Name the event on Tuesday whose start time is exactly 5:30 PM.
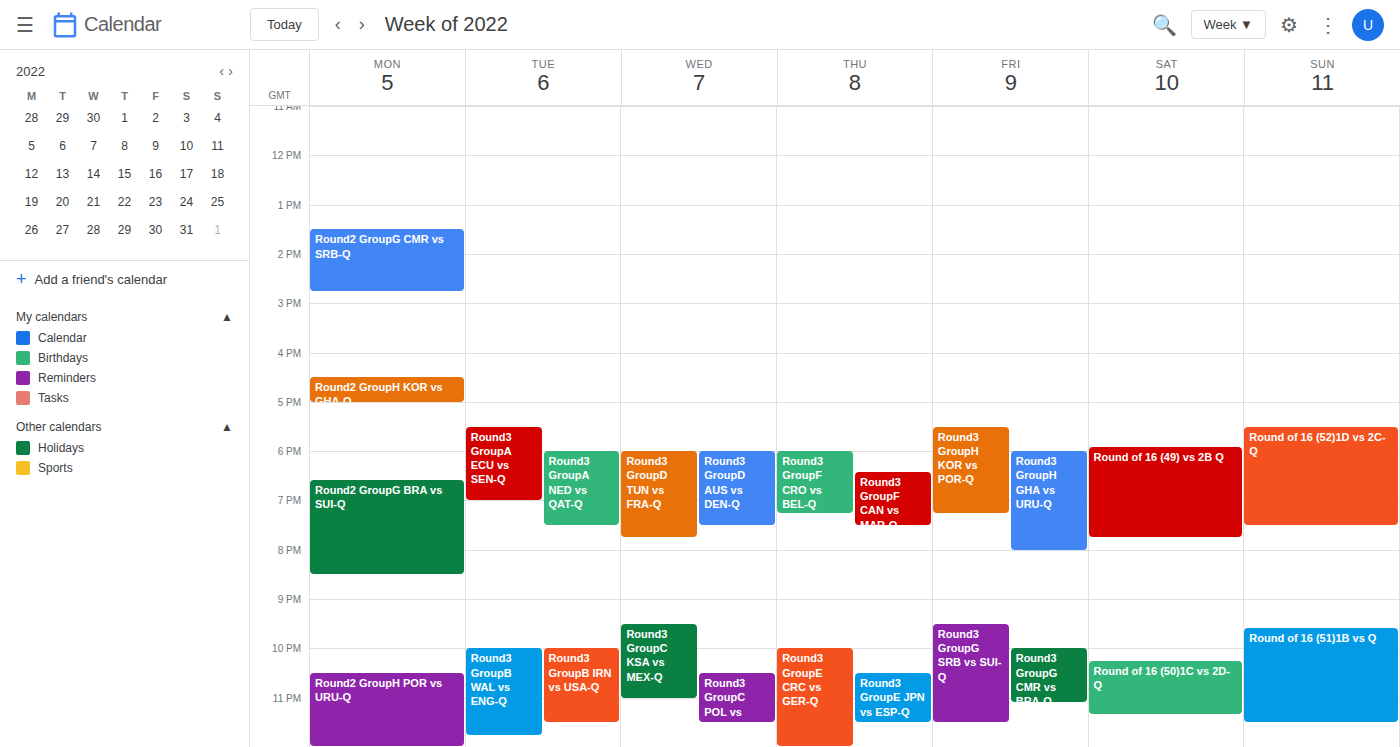
"Round3 GroupA ECU vs SEN-Q"